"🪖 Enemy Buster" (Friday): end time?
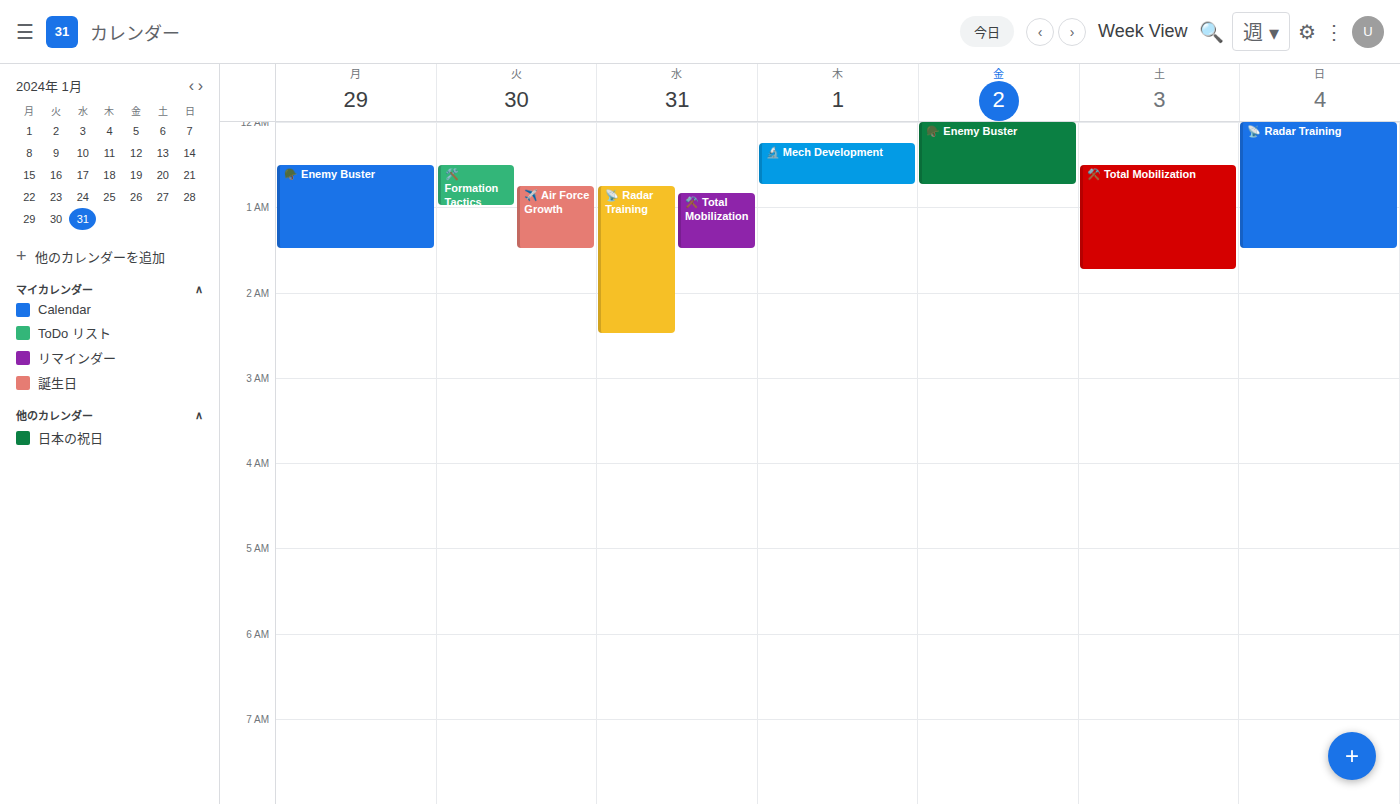
12:45 AM